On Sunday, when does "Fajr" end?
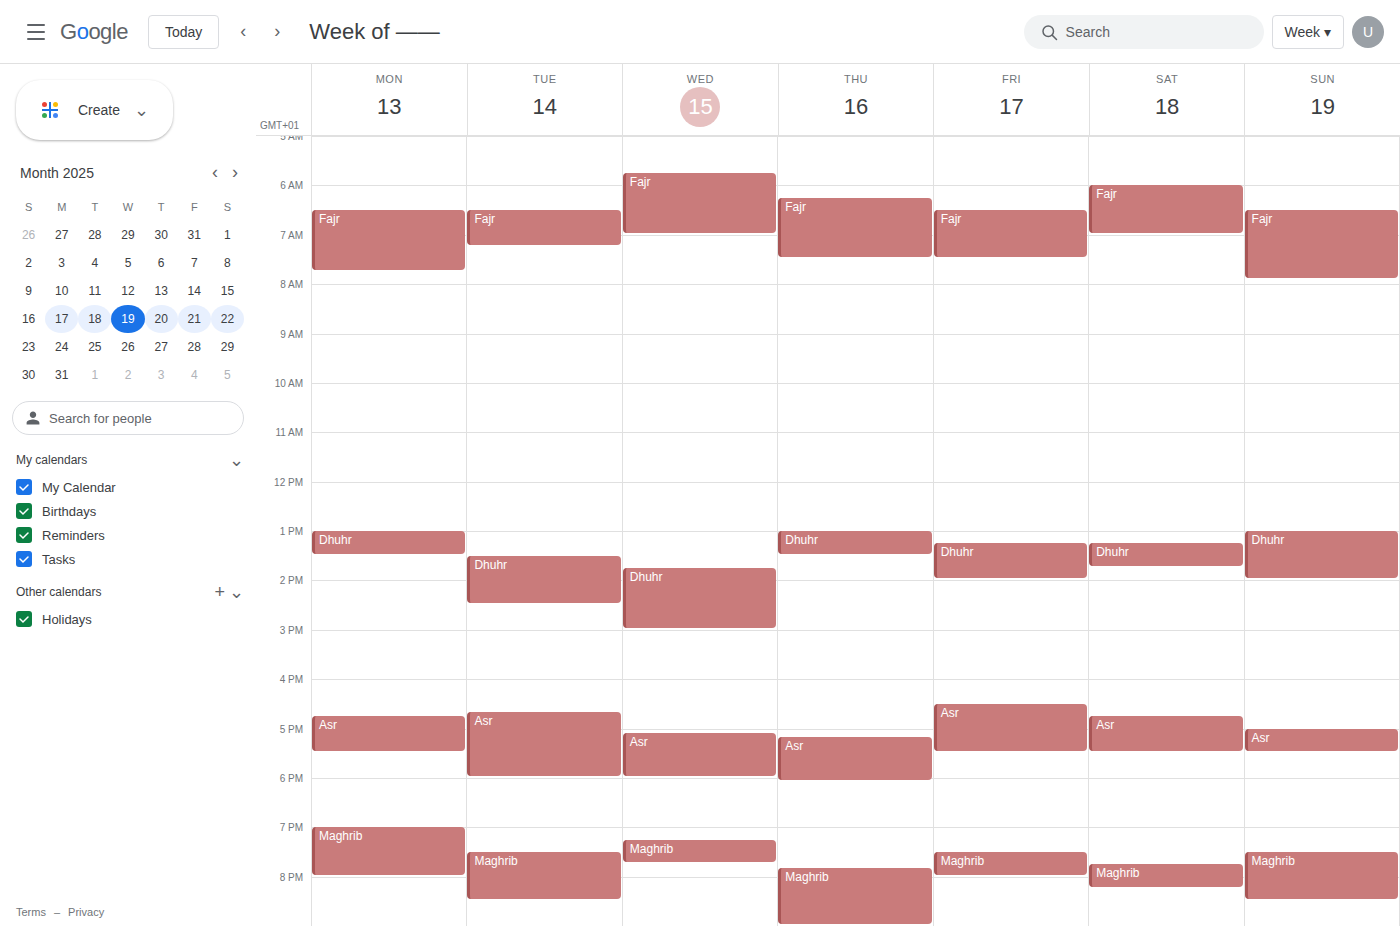
7:55 AM